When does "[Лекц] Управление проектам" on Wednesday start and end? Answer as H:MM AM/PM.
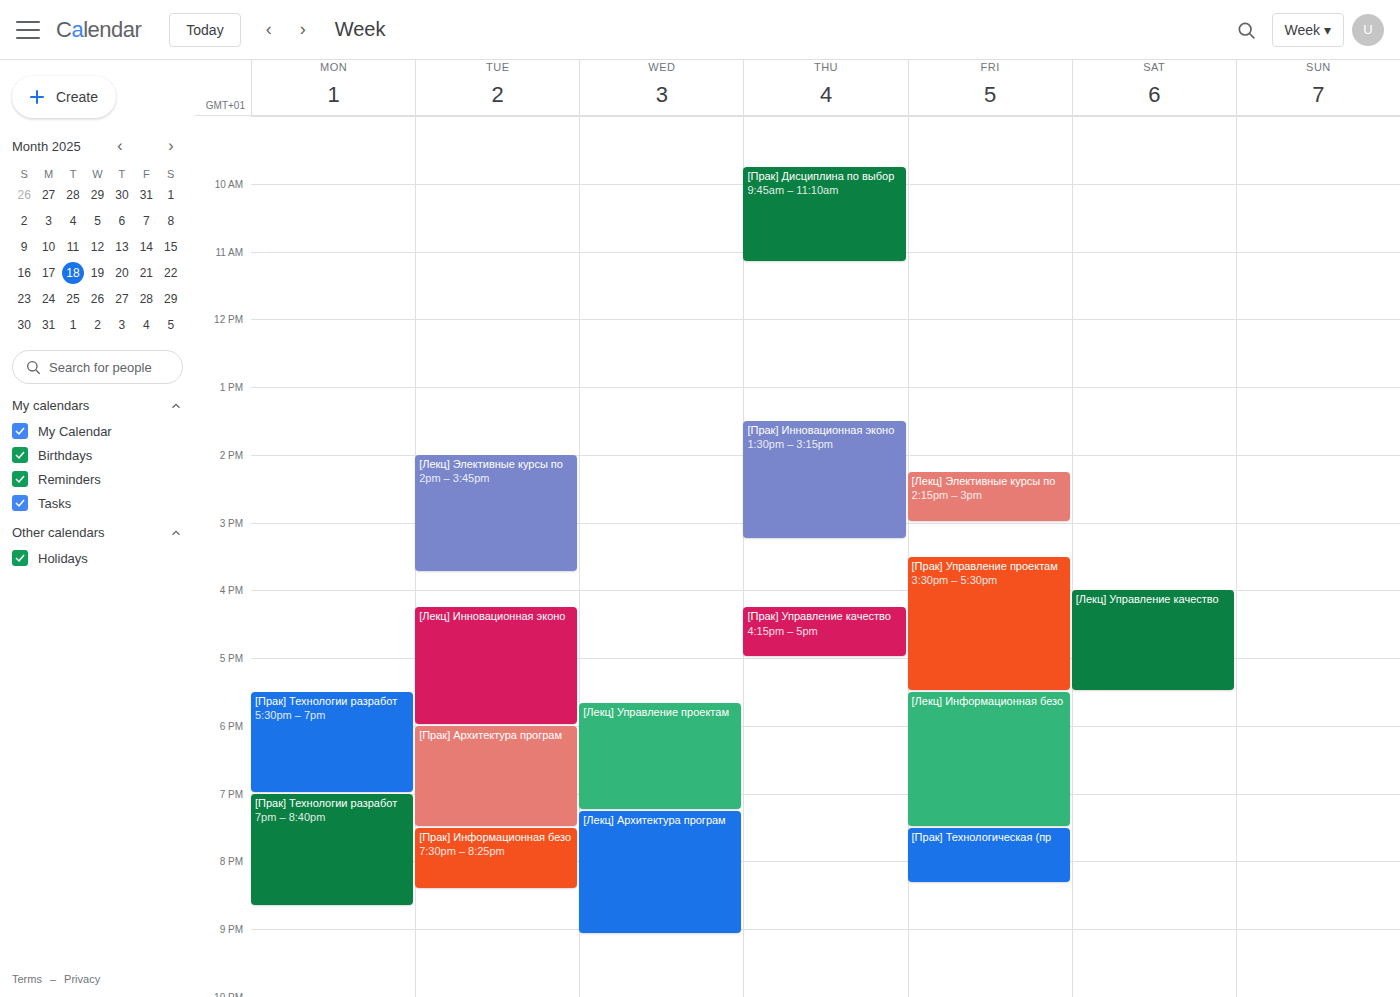
5:40 PM to 7:15 PM